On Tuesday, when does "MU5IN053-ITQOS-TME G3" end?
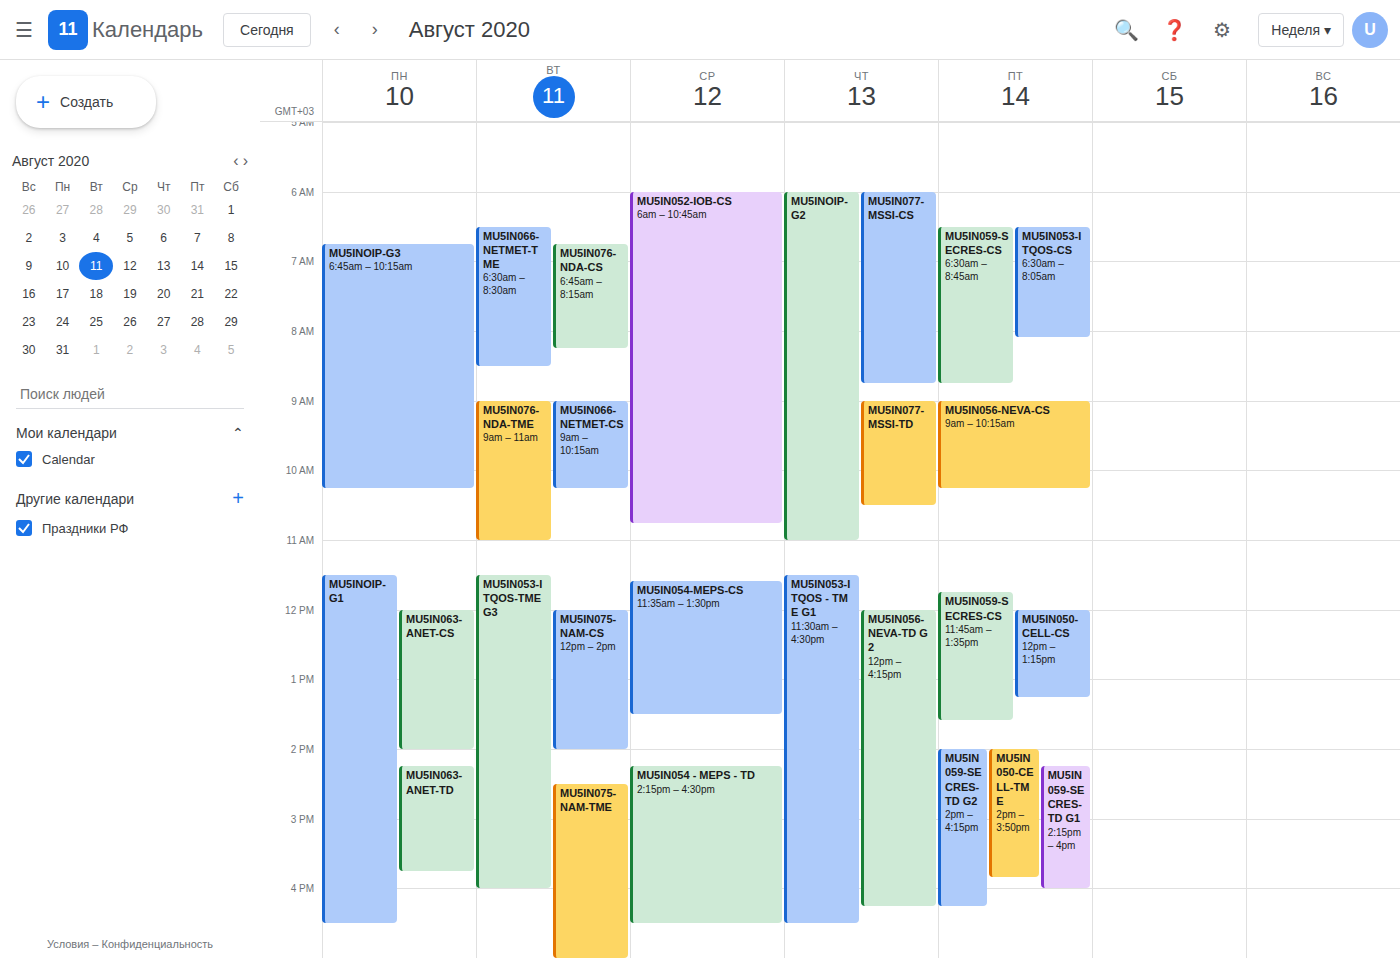
4:00 PM